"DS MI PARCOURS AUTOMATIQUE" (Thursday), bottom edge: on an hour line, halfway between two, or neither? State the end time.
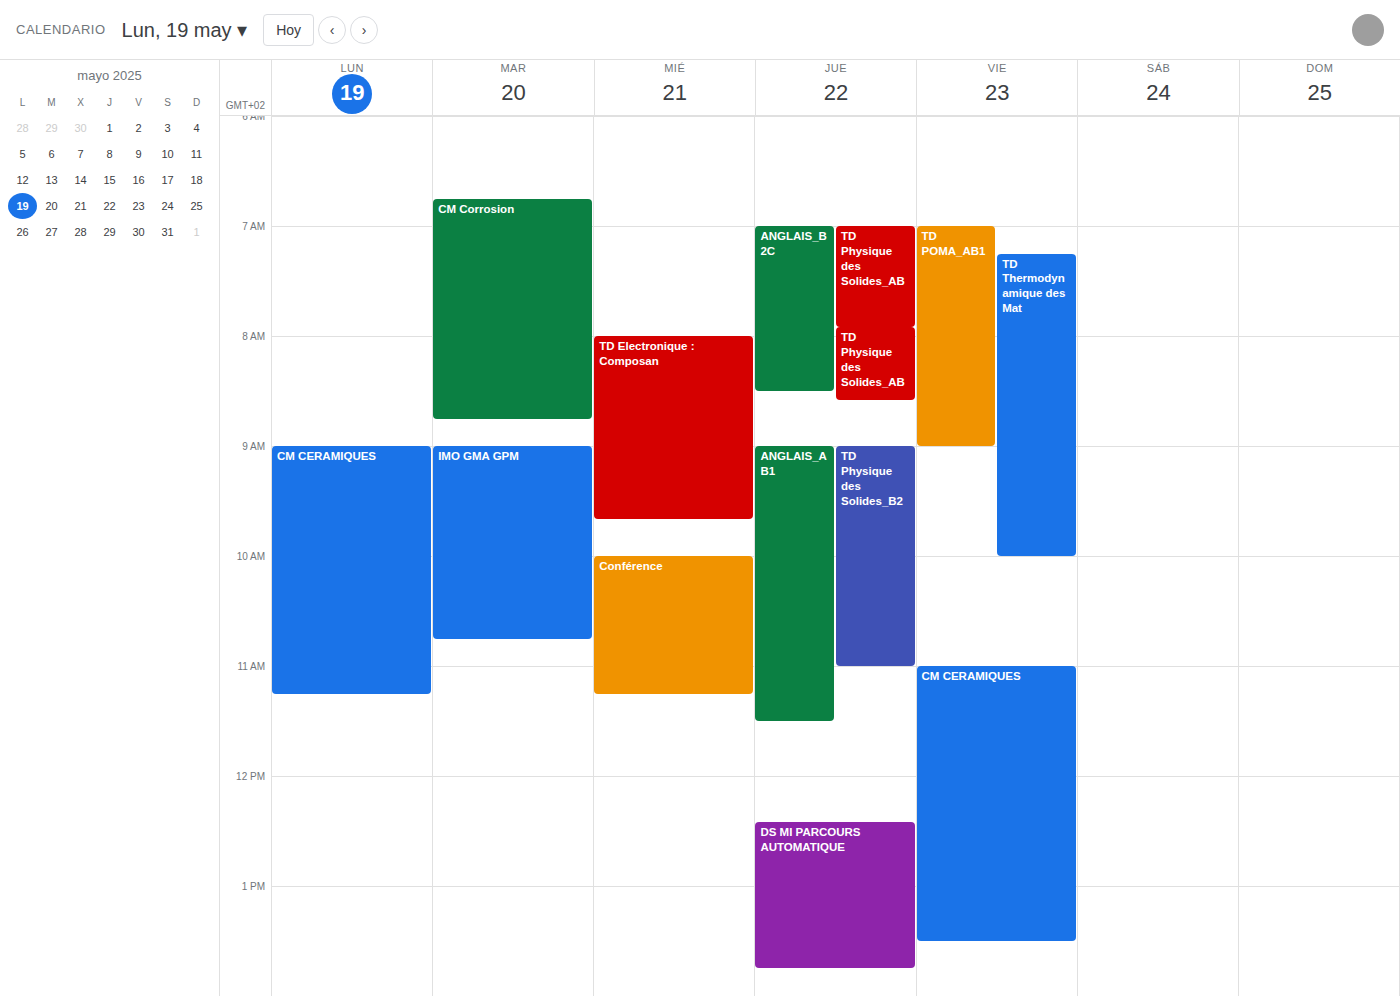
1:45 PM -- neither: three quarters of the way from the 1 PM line to the 2 PM line.